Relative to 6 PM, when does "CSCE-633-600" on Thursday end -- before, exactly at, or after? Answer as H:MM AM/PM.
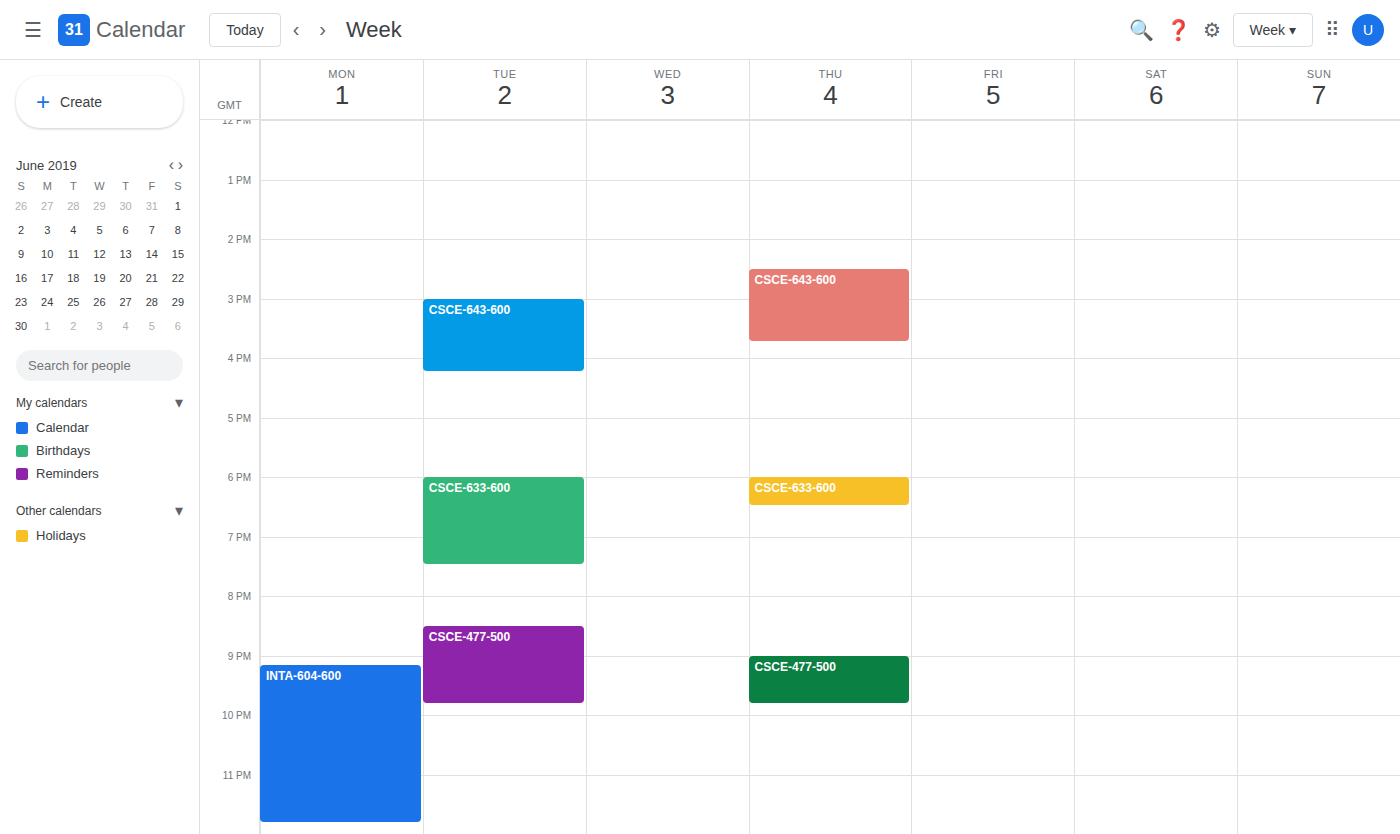
6:30 PM -- after 6 PM, 30 minutes below the 6 PM line.